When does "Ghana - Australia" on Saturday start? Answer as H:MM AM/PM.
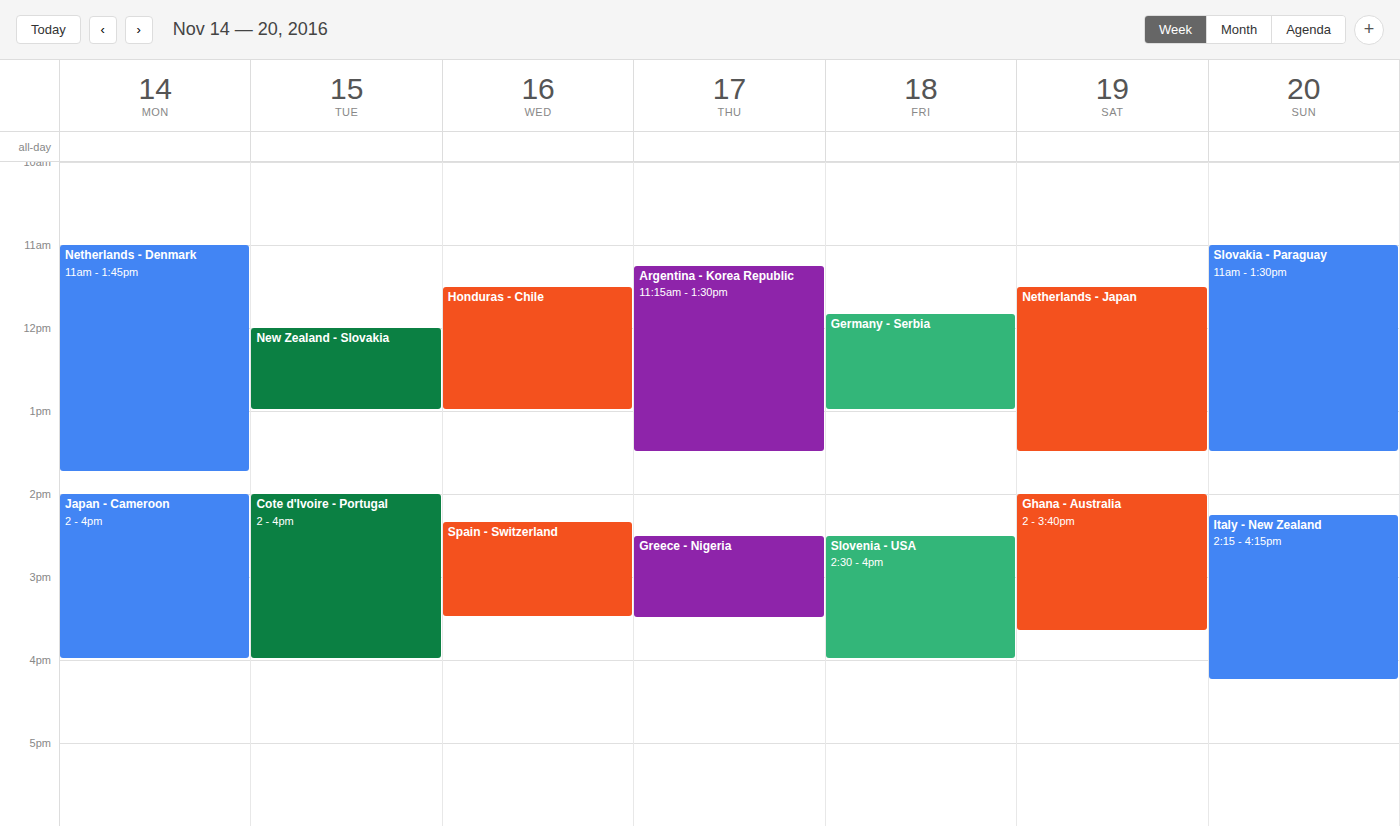
2:00 PM